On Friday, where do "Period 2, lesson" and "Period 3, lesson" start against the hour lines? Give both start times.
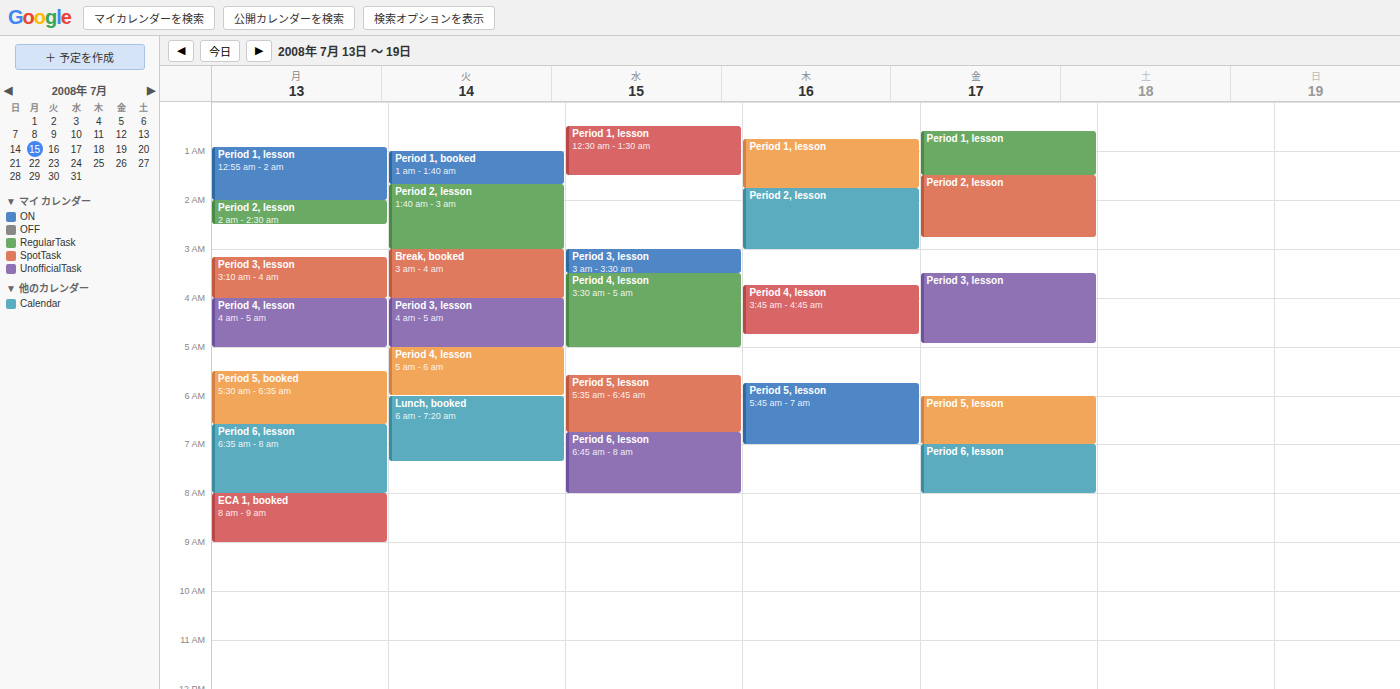
"Period 2, lesson": 01:30, halfway between the 01:00 and 02:00 lines. "Period 3, lesson": 03:30, halfway between the 03:00 and 04:00 lines.